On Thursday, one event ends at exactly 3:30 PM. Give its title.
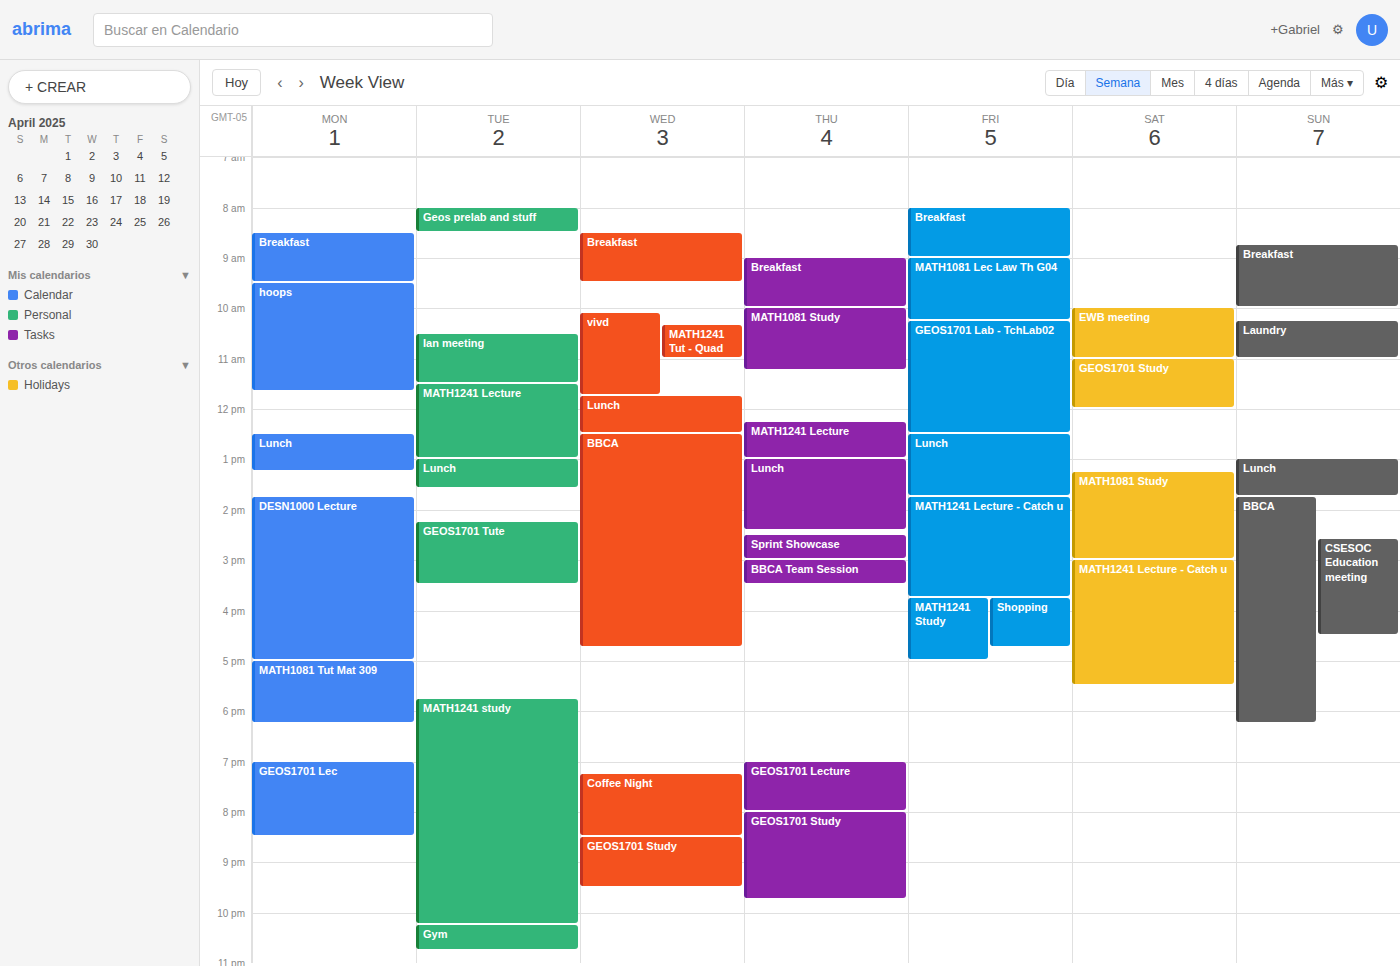
"BBCA Team Session"